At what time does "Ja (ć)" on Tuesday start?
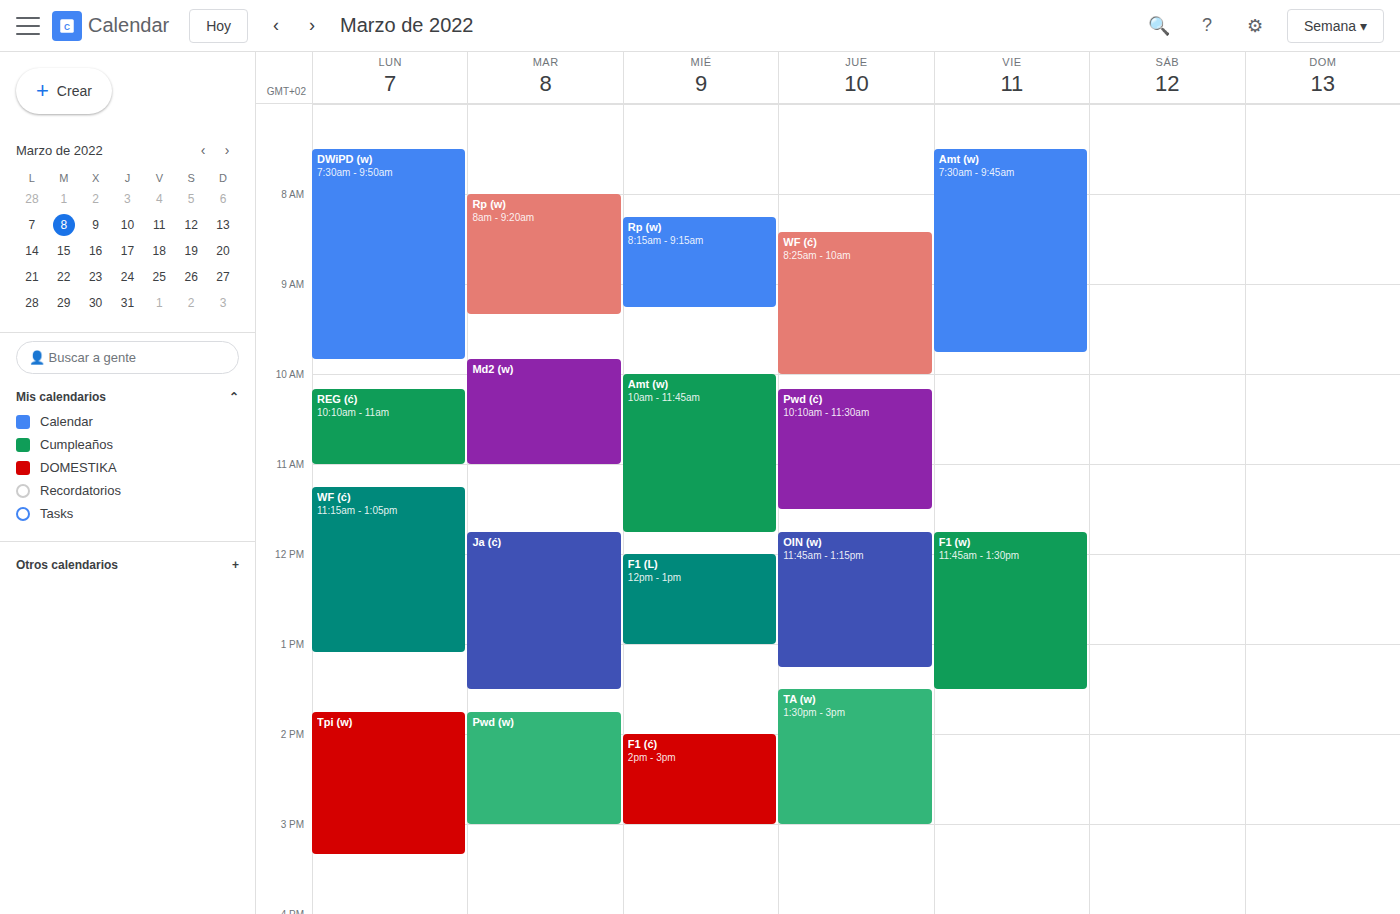
11:45 AM